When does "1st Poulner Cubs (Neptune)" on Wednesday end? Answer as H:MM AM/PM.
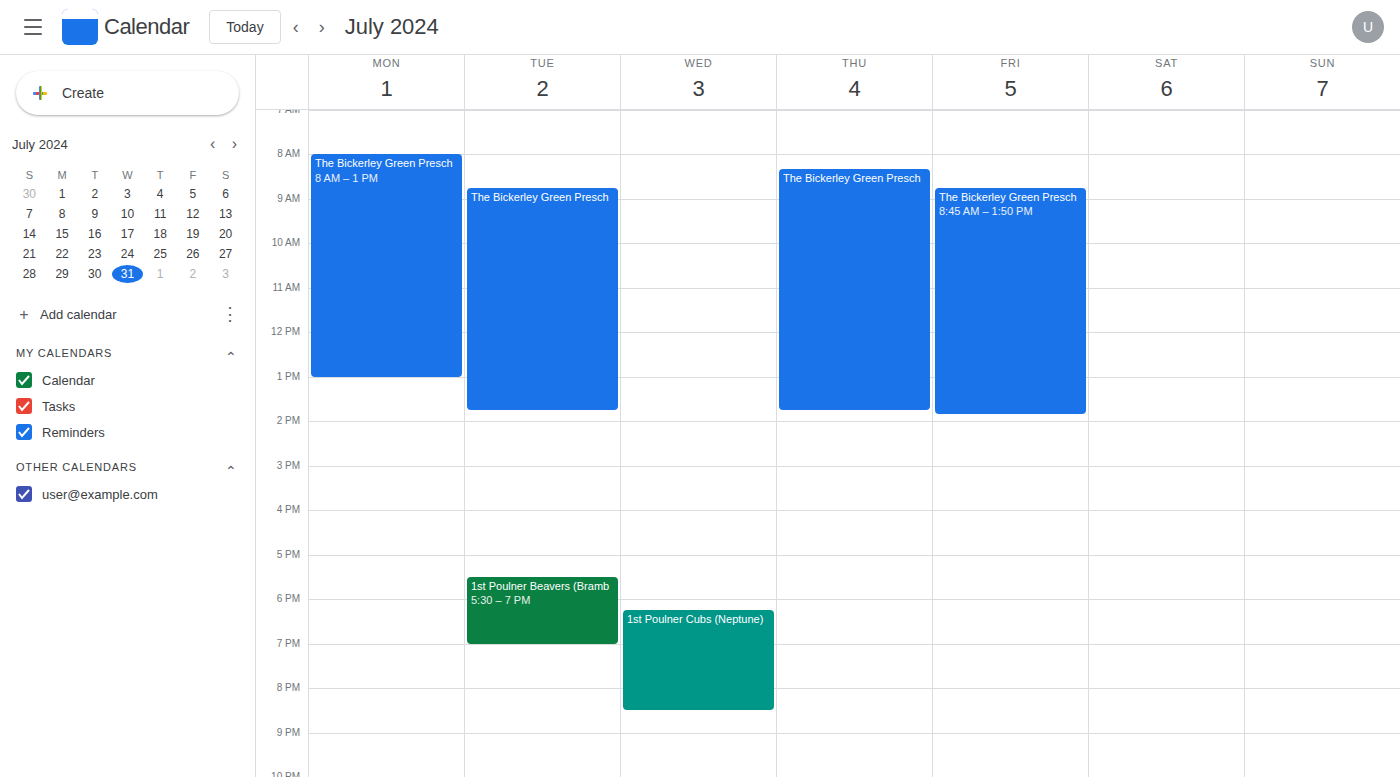
8:30 PM